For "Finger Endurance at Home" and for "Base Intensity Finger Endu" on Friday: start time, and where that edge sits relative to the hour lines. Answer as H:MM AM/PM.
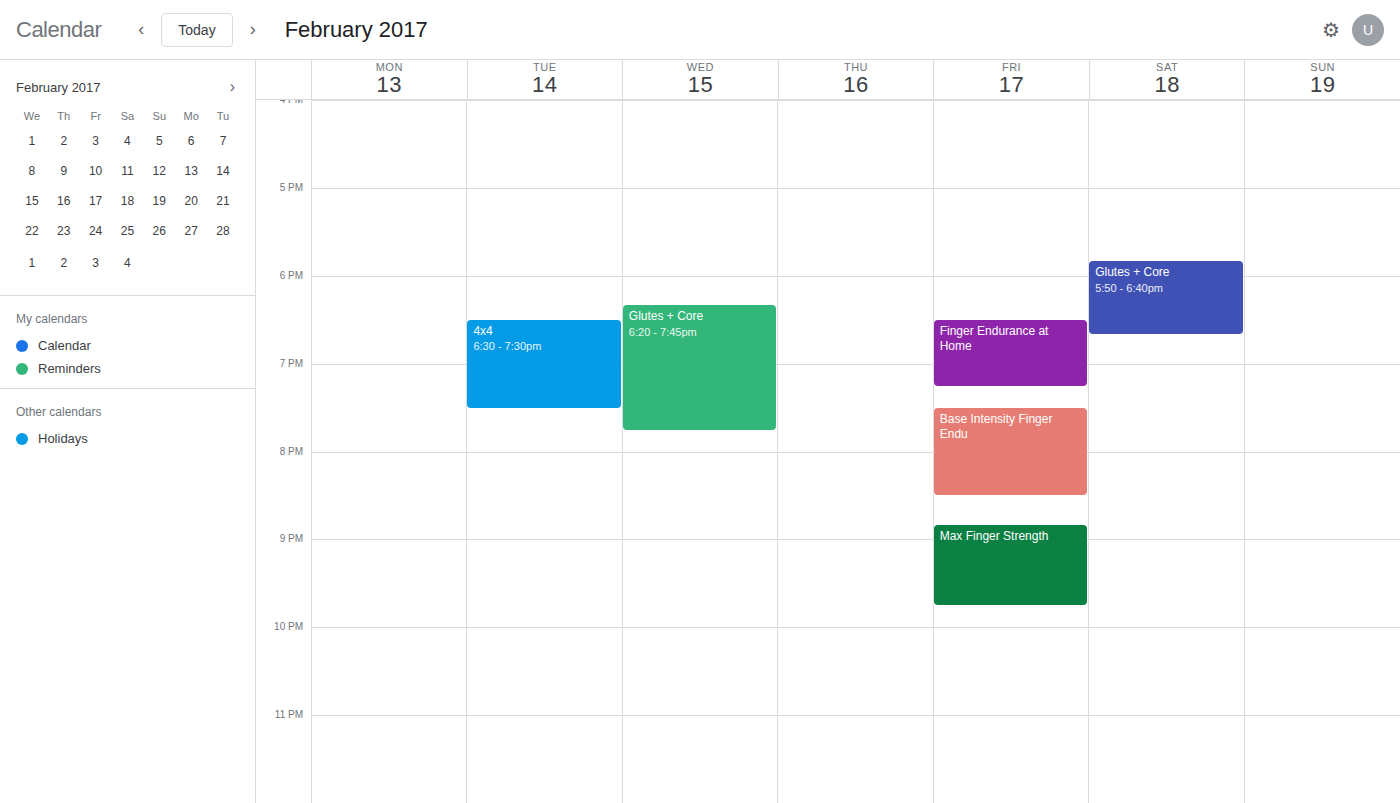
"Finger Endurance at Home": 6:30 PM, halfway between the 6 PM and 7 PM lines. "Base Intensity Finger Endu": 7:30 PM, halfway between the 7 PM and 8 PM lines.